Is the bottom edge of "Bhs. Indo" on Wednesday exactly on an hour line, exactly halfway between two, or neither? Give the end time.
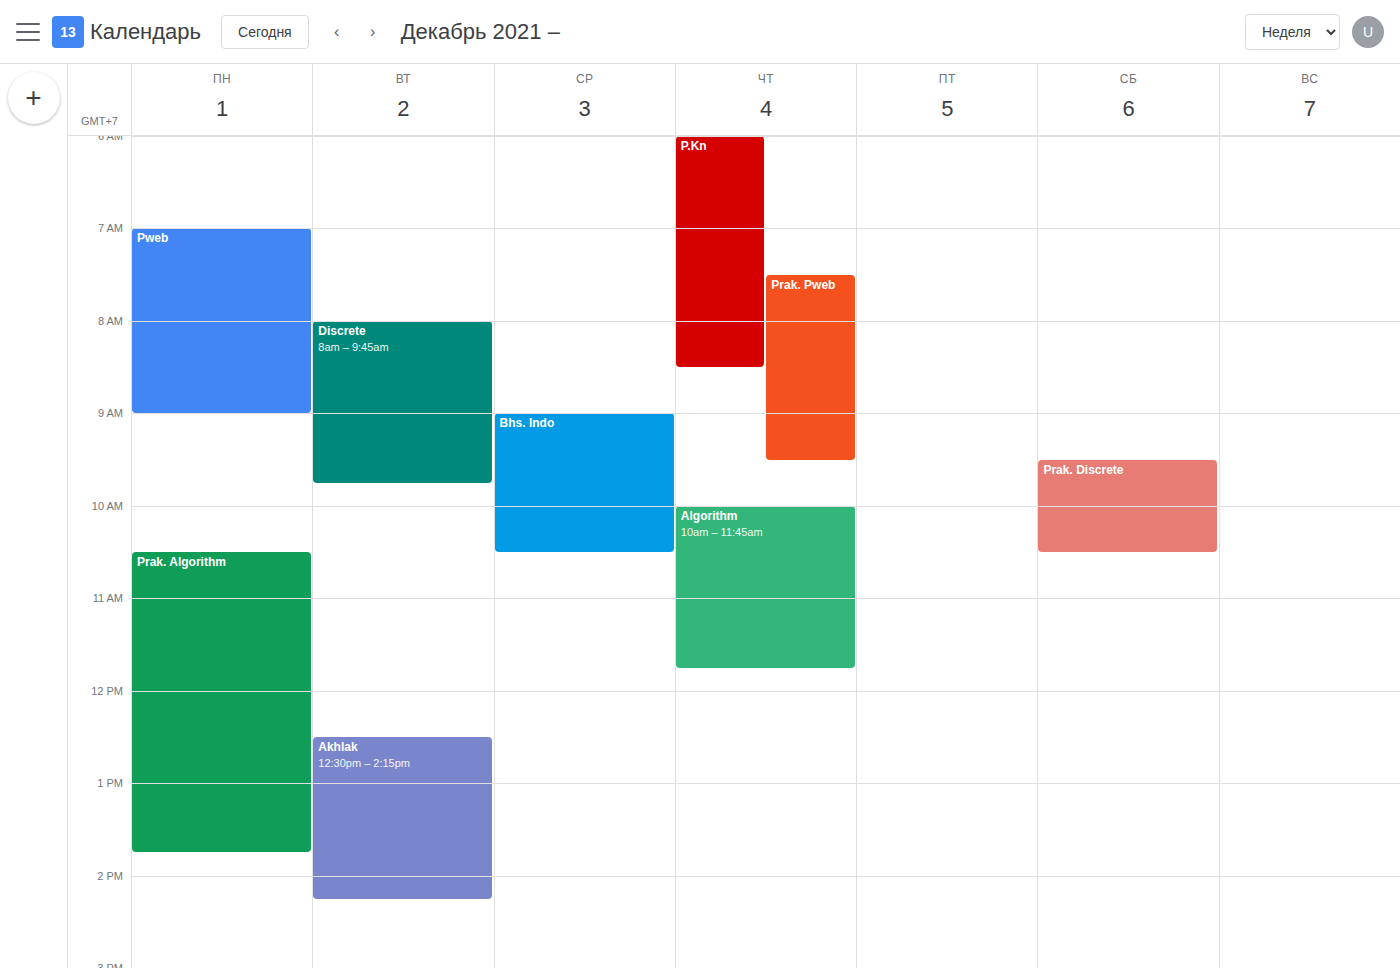
10:30 AM -- halfway between the 10 AM and 11 AM lines.